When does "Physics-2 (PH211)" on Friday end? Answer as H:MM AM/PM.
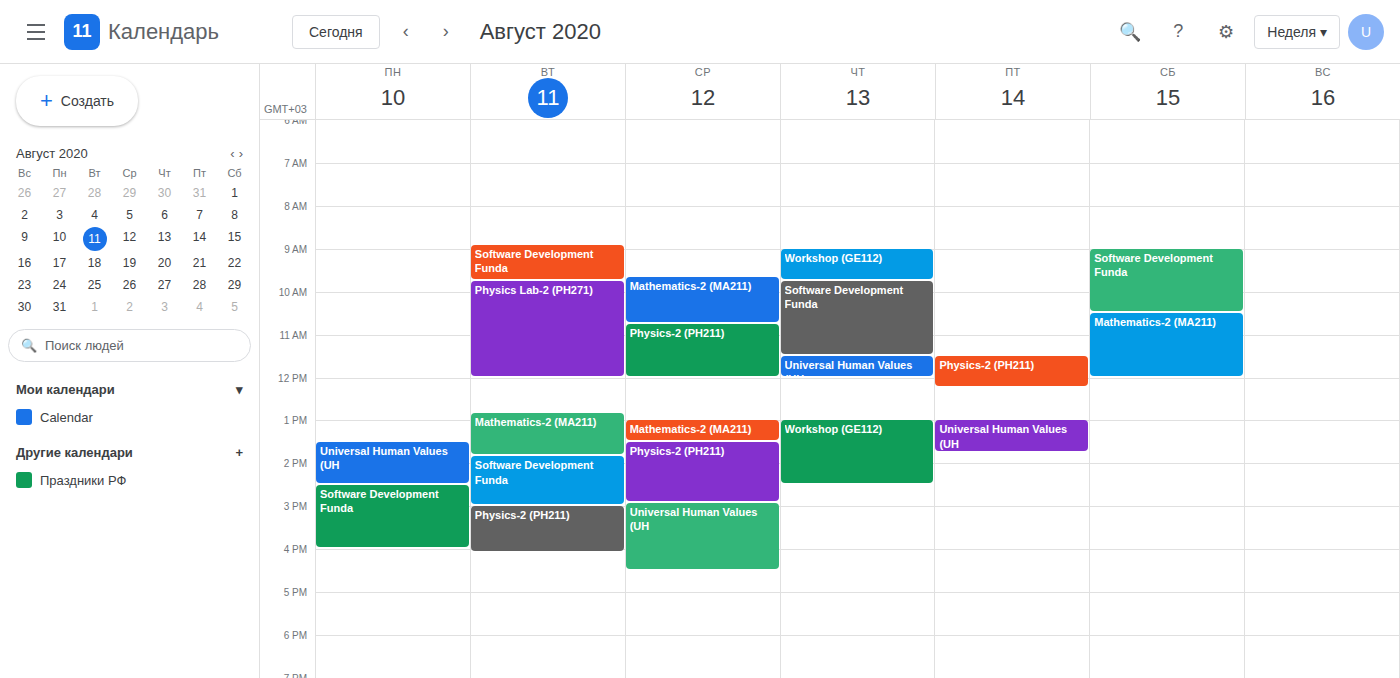
12:15 PM